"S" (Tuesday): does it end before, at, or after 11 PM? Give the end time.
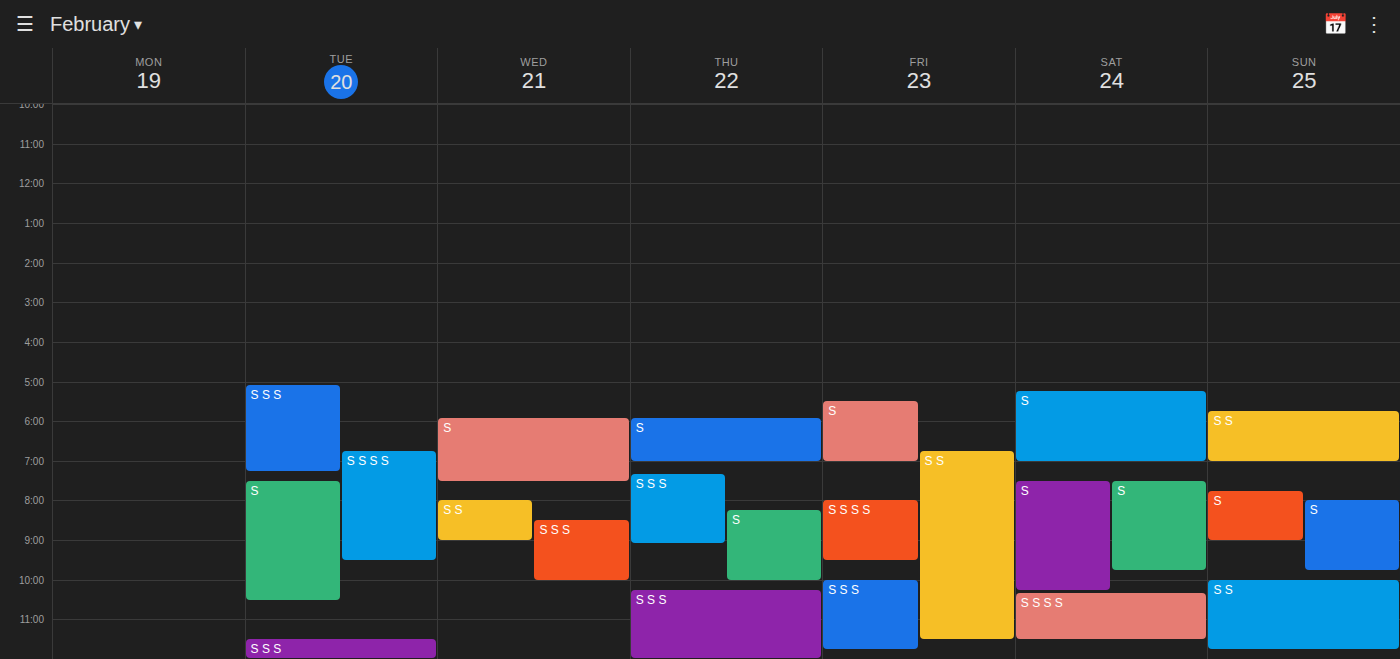
10:30 PM -- before 11 PM, 30 minutes above the 11 PM line.